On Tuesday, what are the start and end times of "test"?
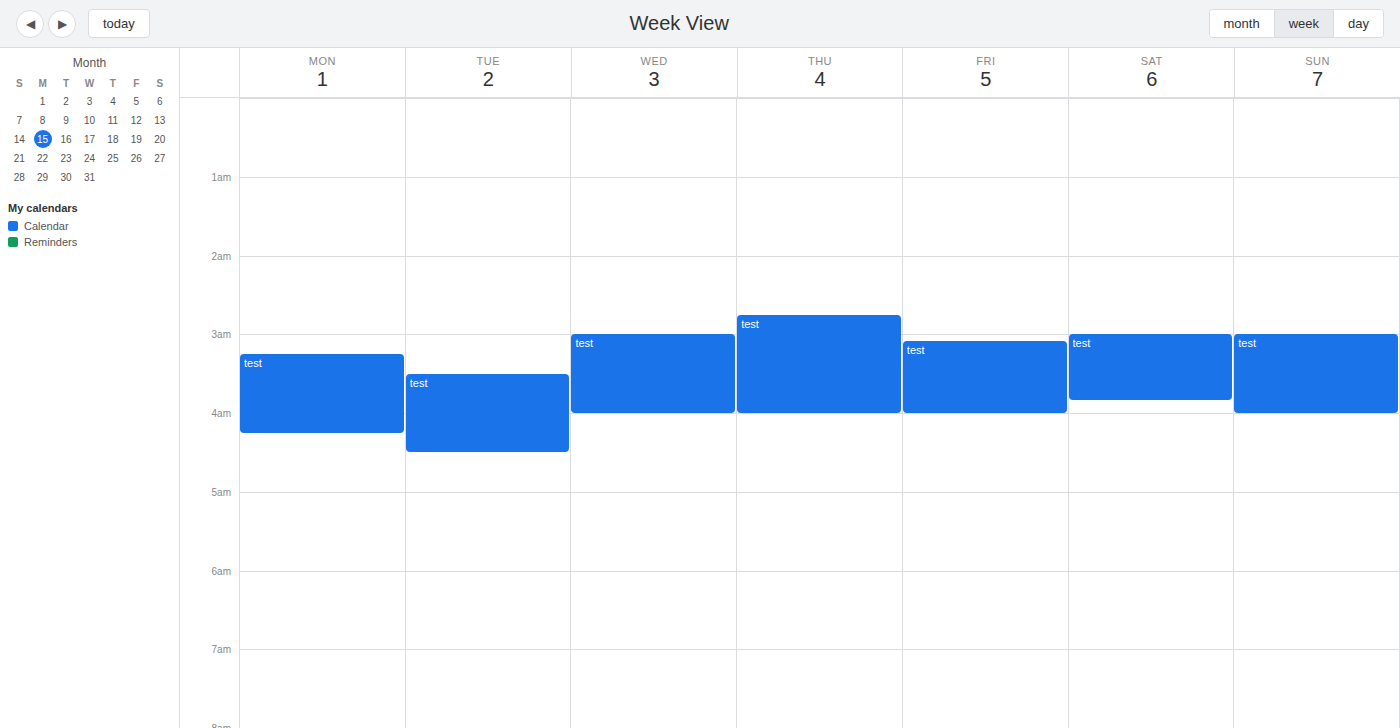
3:30 AM to 4:30 AM